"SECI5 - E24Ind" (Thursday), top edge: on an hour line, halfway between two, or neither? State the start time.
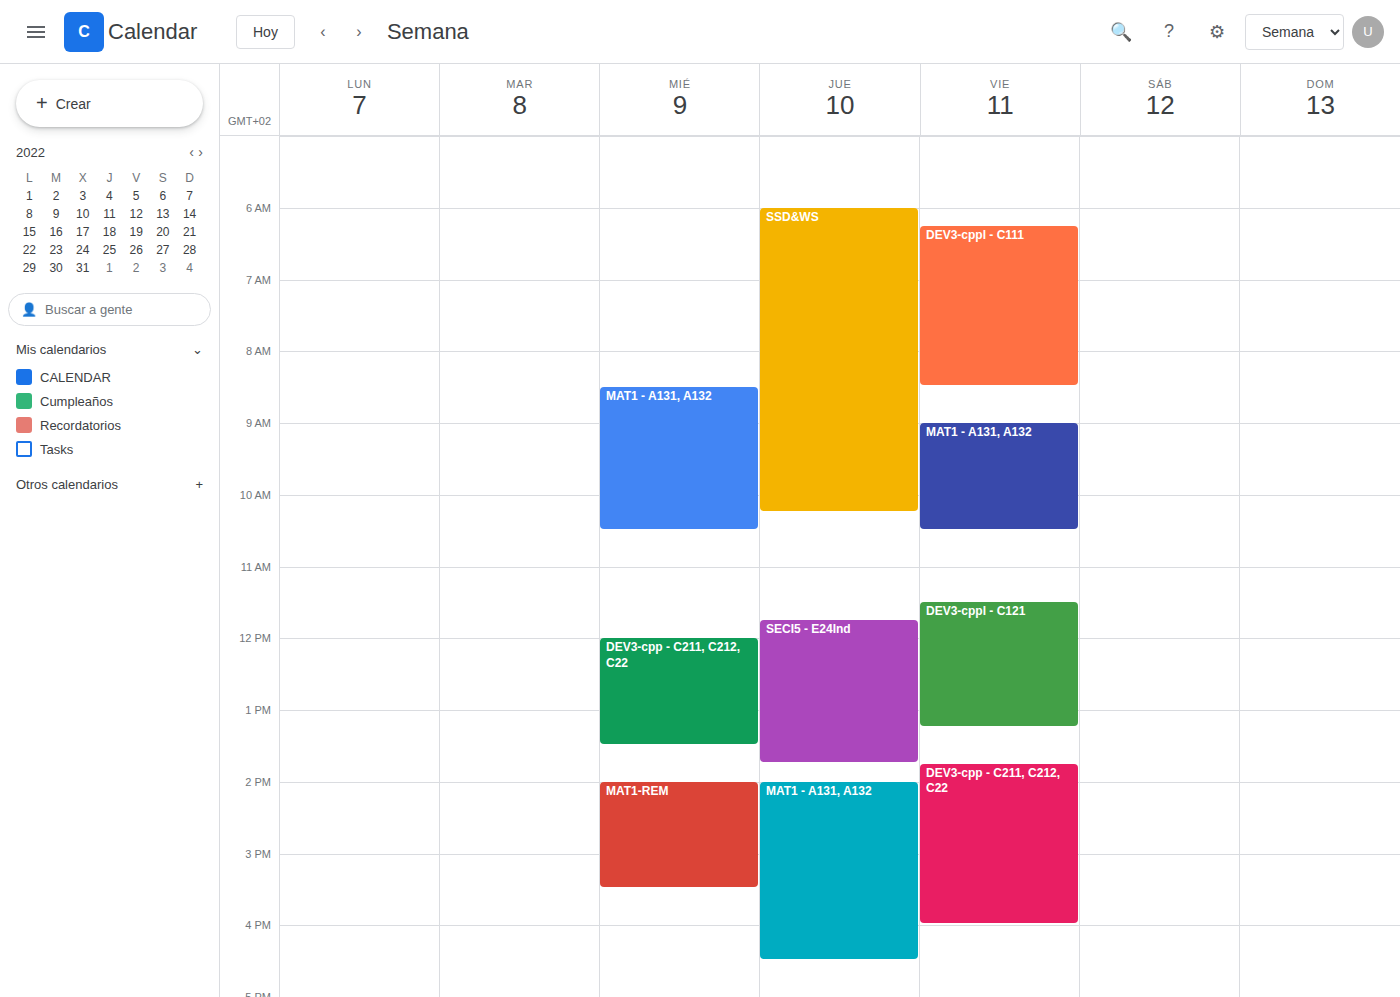
11:45 AM -- neither: three quarters of the way from the 11 AM line to the 12 PM line.